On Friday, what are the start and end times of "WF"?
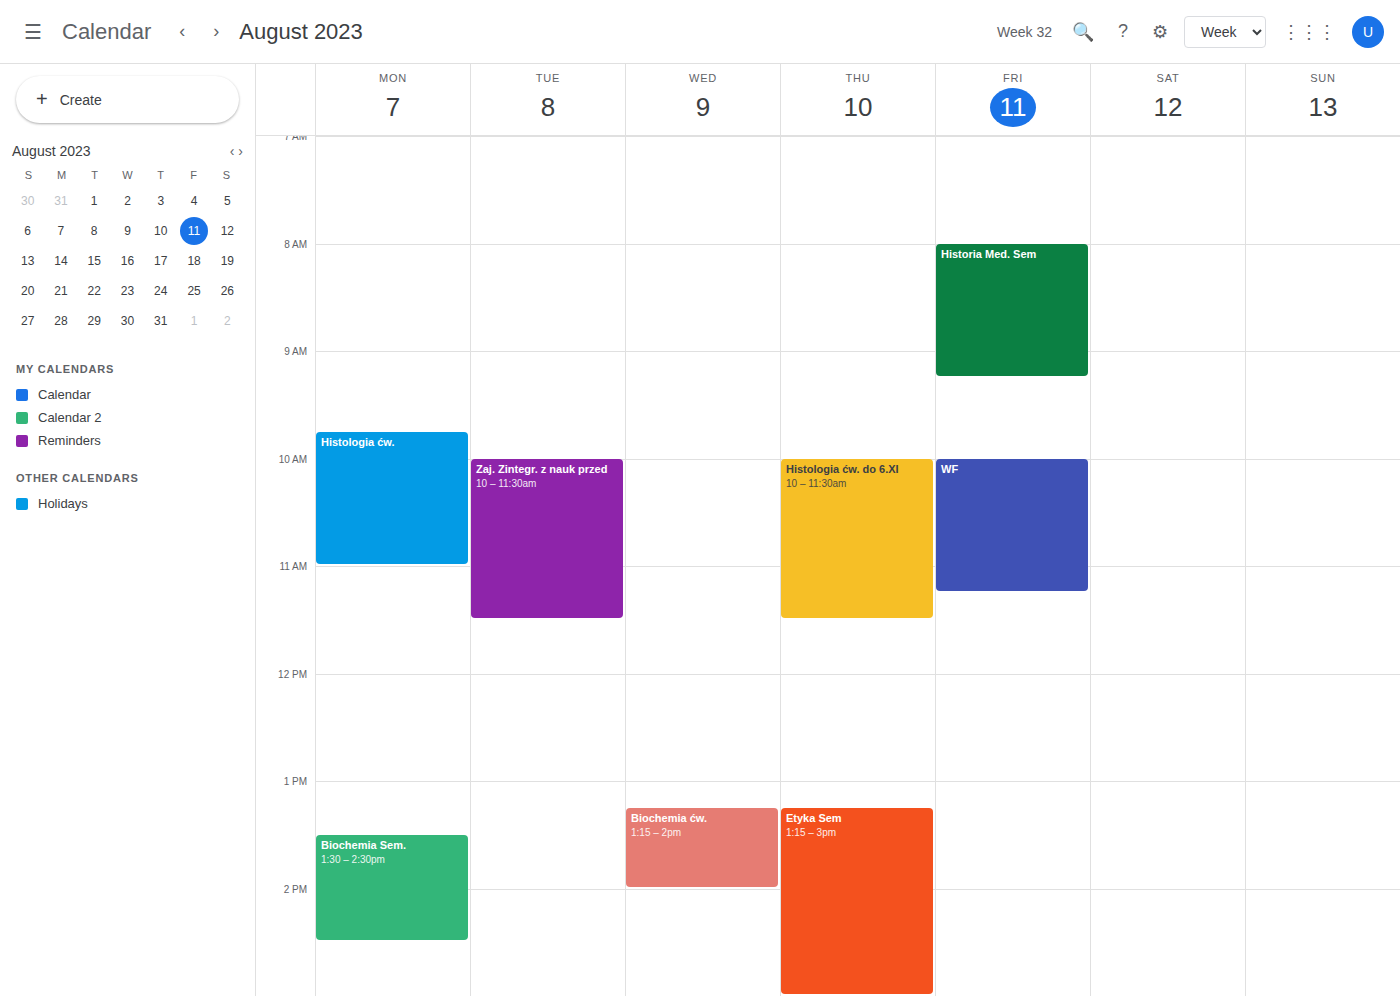
10:00 AM to 11:15 AM